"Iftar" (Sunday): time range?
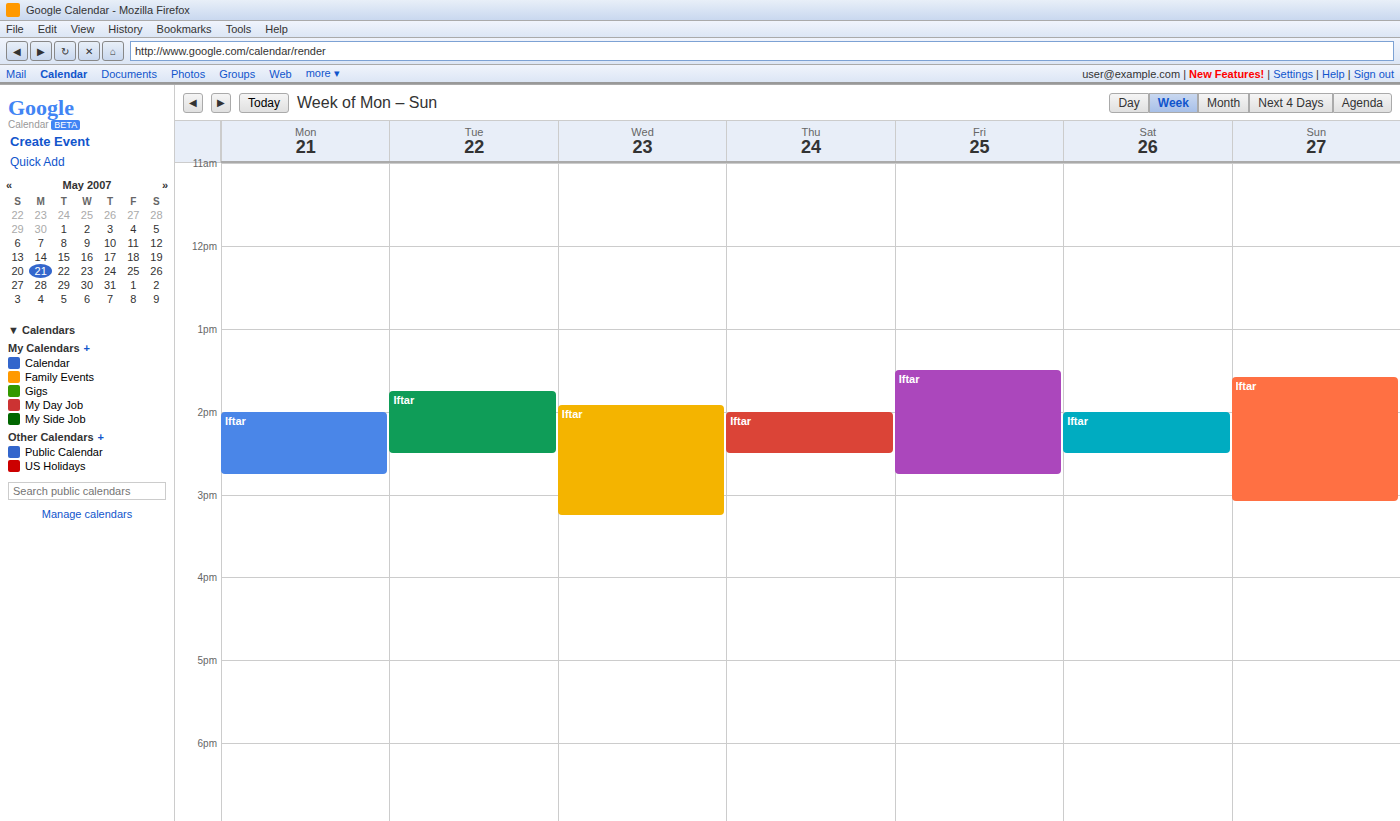
1:35 PM to 3:05 PM